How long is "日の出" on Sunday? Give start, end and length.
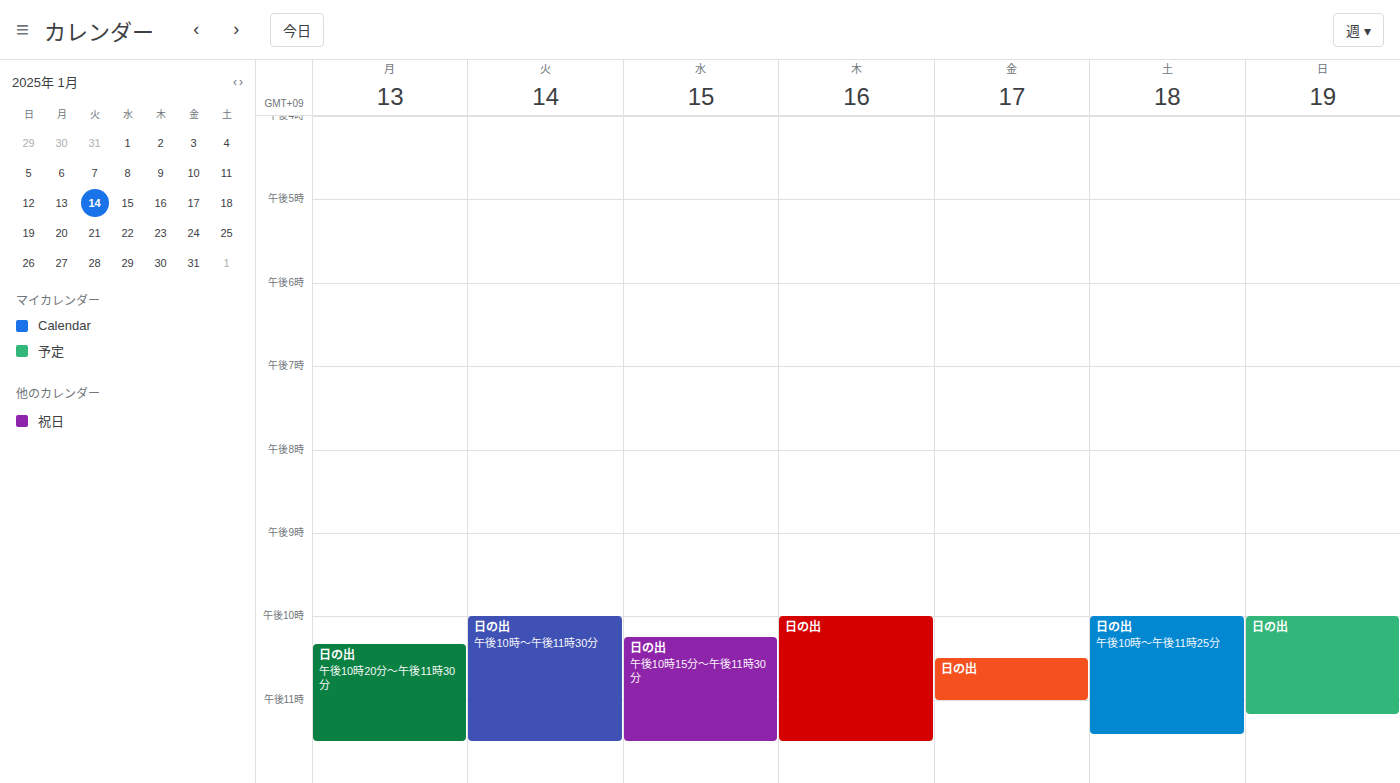
10:00 PM to 11:10 PM, 1 hour 10 minutes